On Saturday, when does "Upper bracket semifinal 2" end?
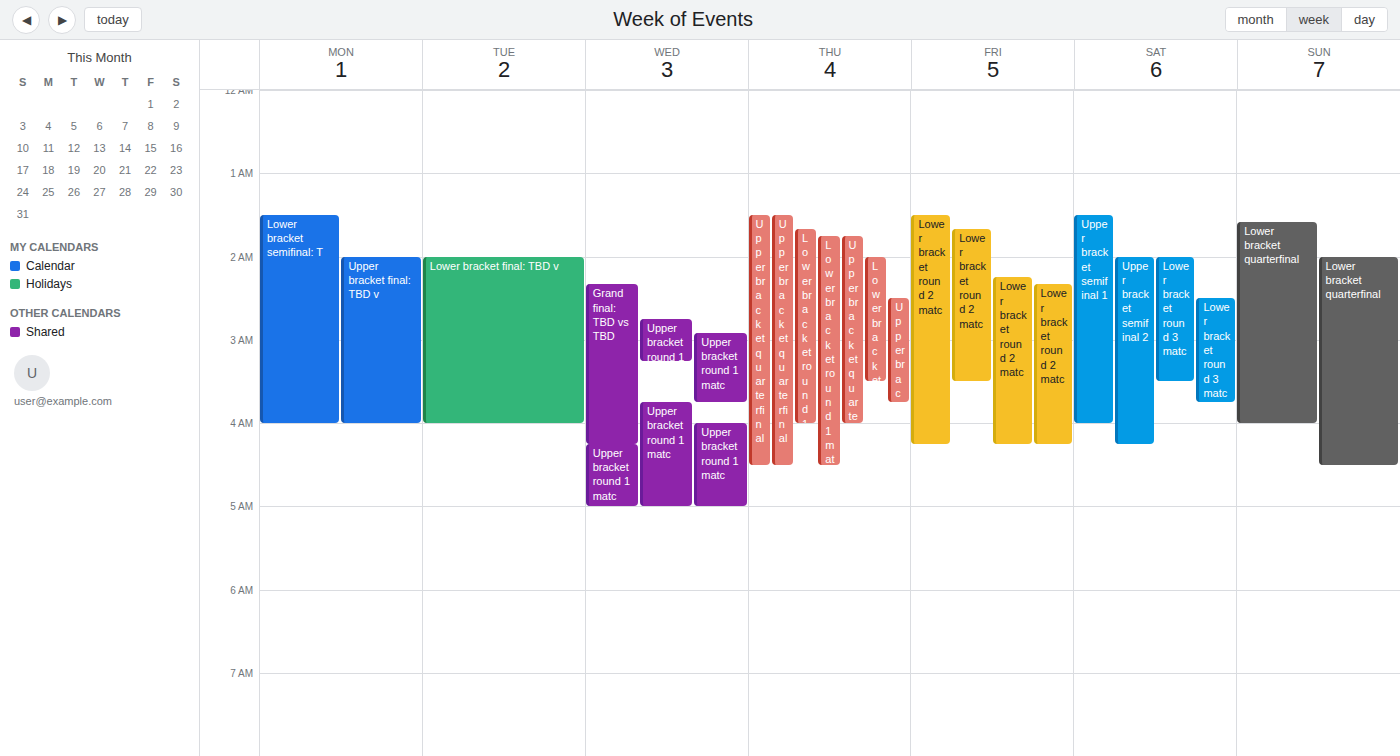
4:15 AM